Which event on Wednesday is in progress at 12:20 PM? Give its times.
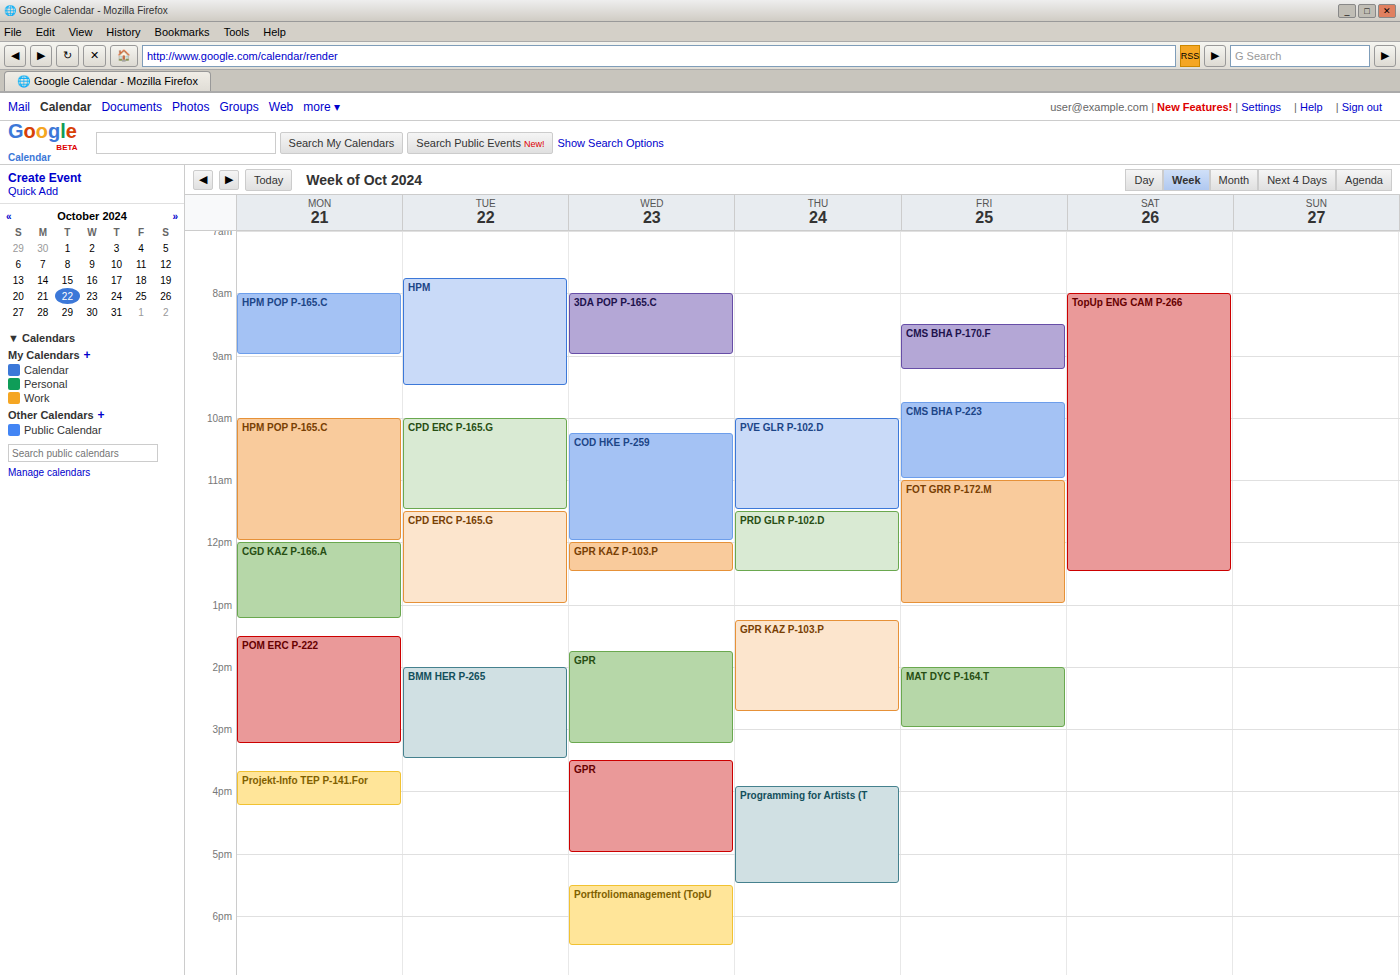
"GPR KAZ P-103.P", 12:00 PM to 12:30 PM